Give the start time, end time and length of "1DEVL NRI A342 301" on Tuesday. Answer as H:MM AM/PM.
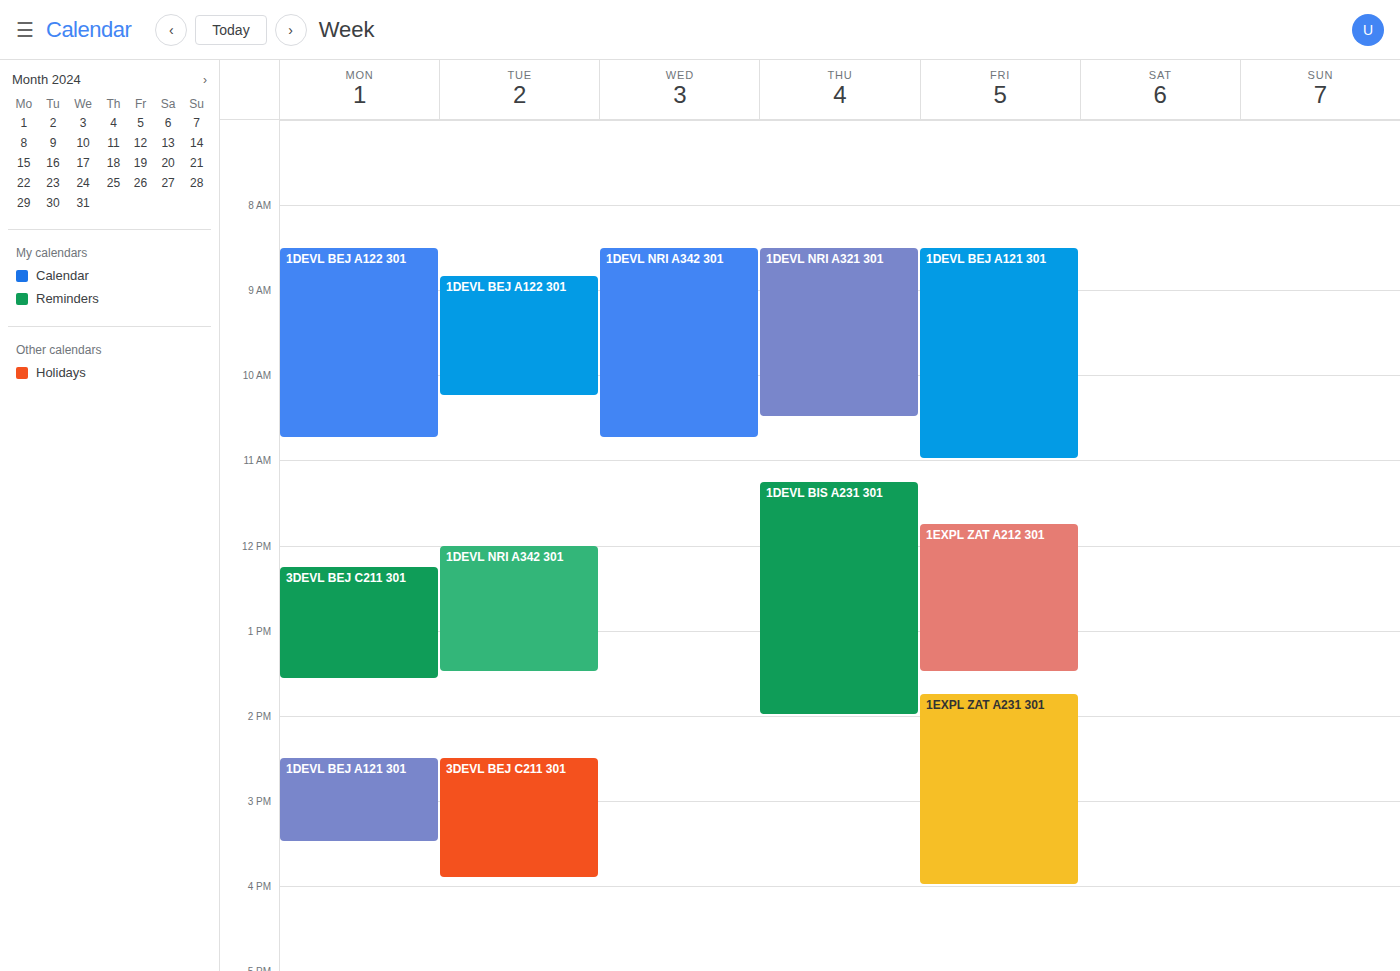
12:00 PM to 1:30 PM, 1 hour 30 minutes